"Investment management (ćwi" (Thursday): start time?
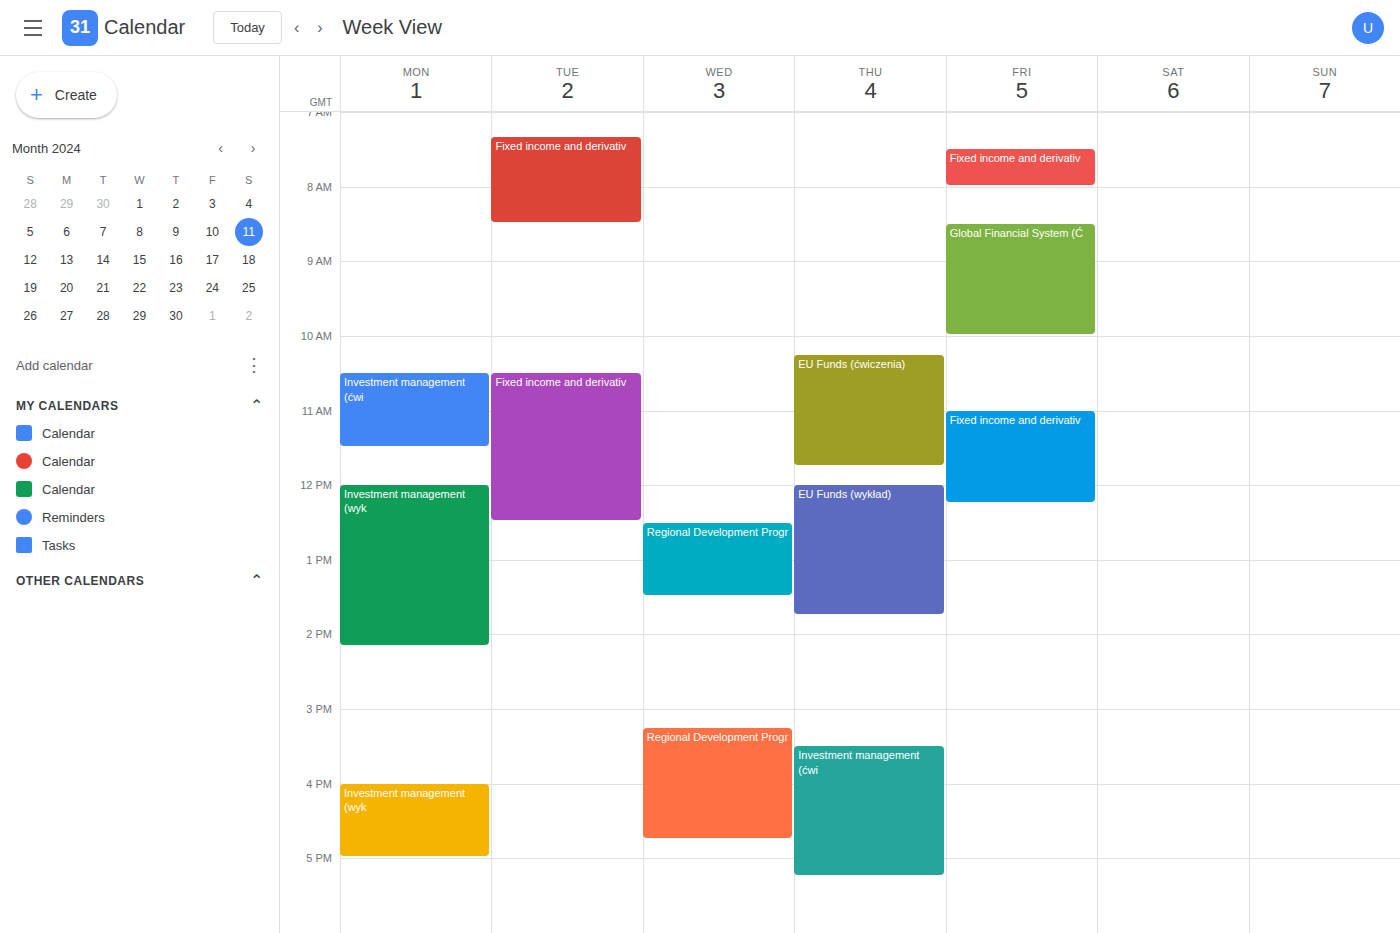
3:30 PM